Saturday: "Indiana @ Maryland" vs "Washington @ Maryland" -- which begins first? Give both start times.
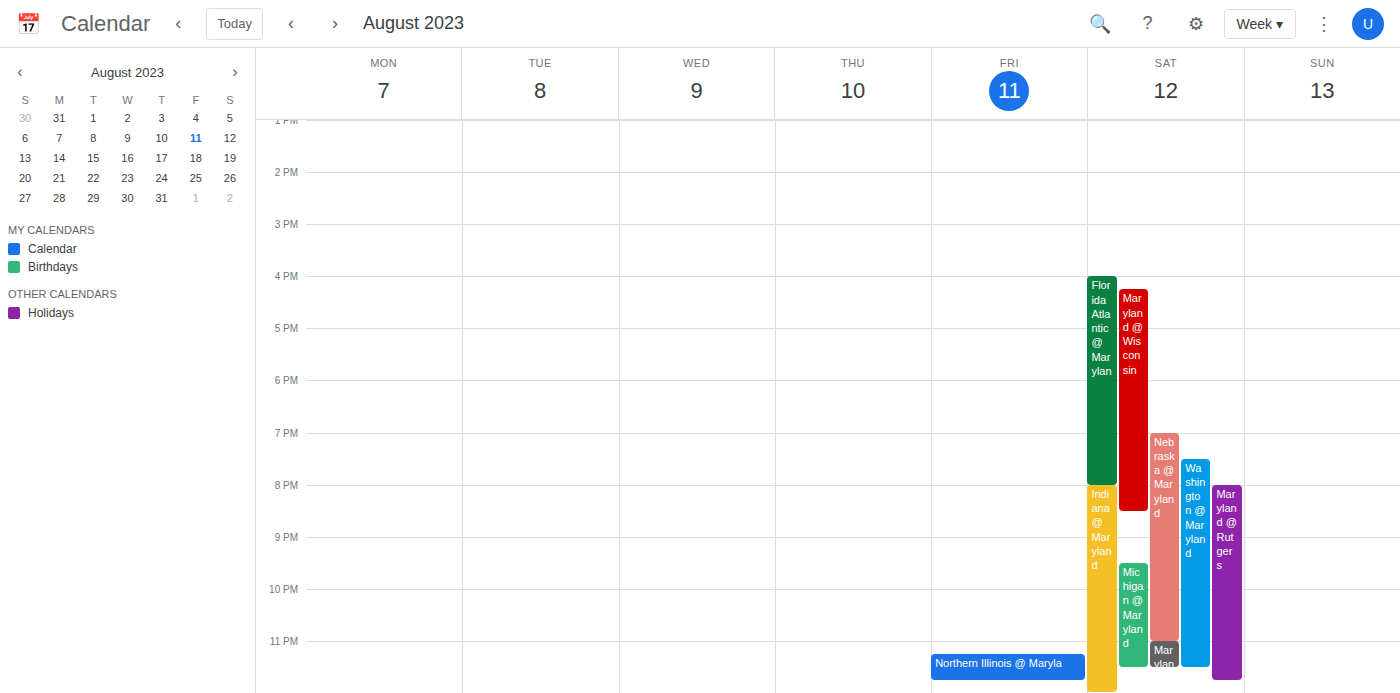
"Washington @ Maryland" 7:30 PM; "Indiana @ Maryland" 8:00 PM.